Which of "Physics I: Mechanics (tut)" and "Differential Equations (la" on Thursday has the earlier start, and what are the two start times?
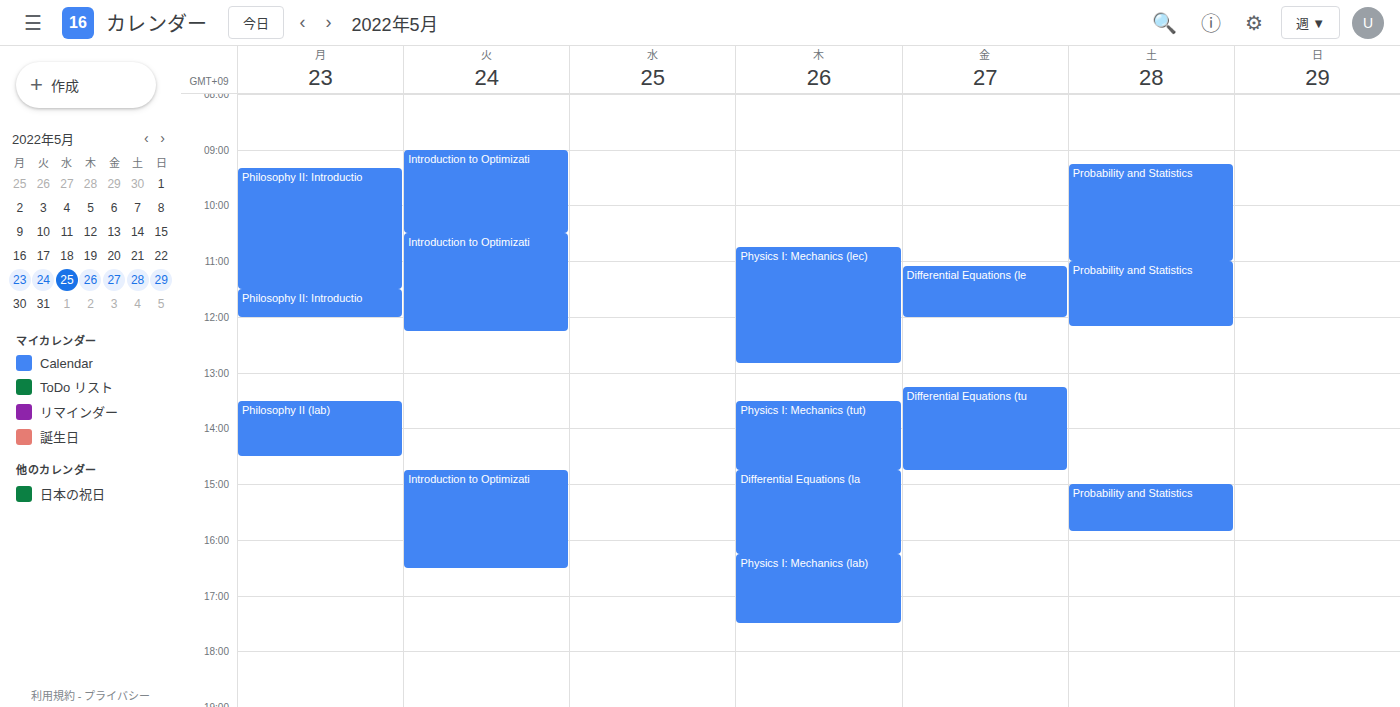
"Physics I: Mechanics (tut)" 1:30 PM; "Differential Equations (la" 2:45 PM.